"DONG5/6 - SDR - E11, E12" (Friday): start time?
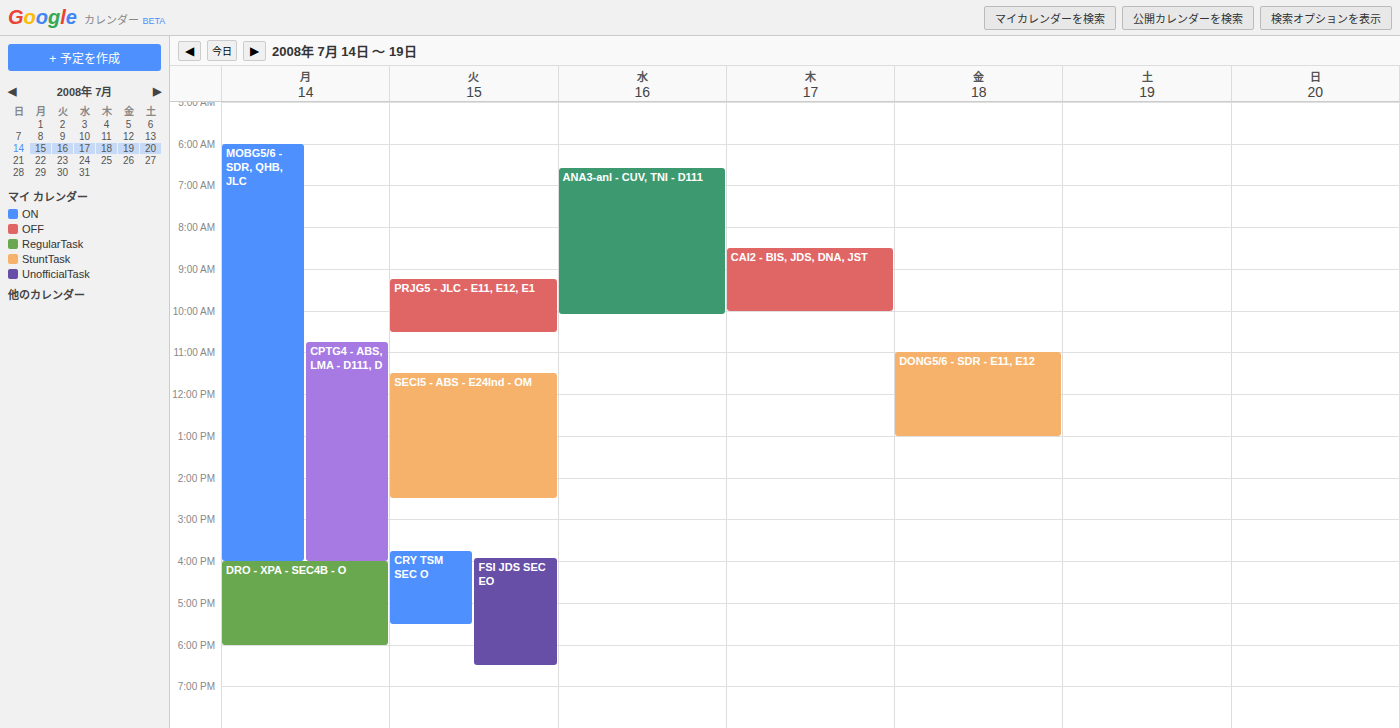
11:00 AM